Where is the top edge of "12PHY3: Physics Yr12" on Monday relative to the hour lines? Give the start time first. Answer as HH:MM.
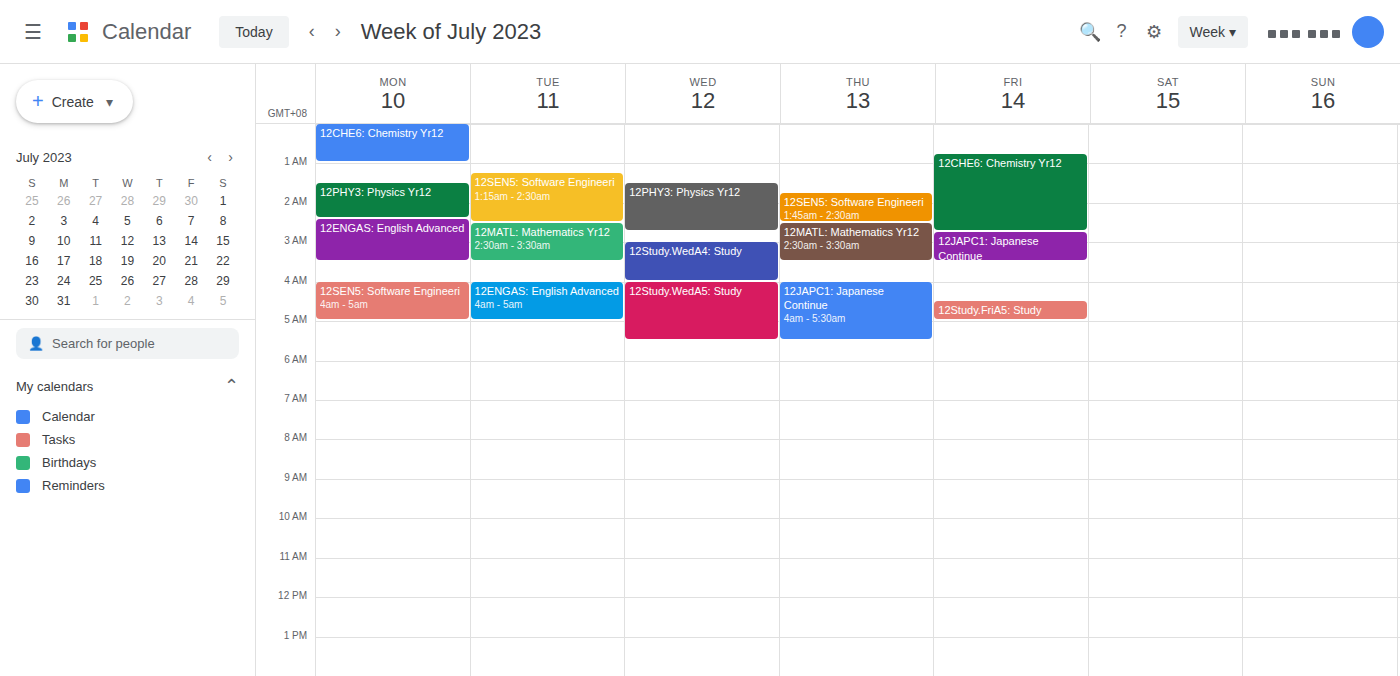
01:30 -- halfway between the 01:00 and 02:00 lines.